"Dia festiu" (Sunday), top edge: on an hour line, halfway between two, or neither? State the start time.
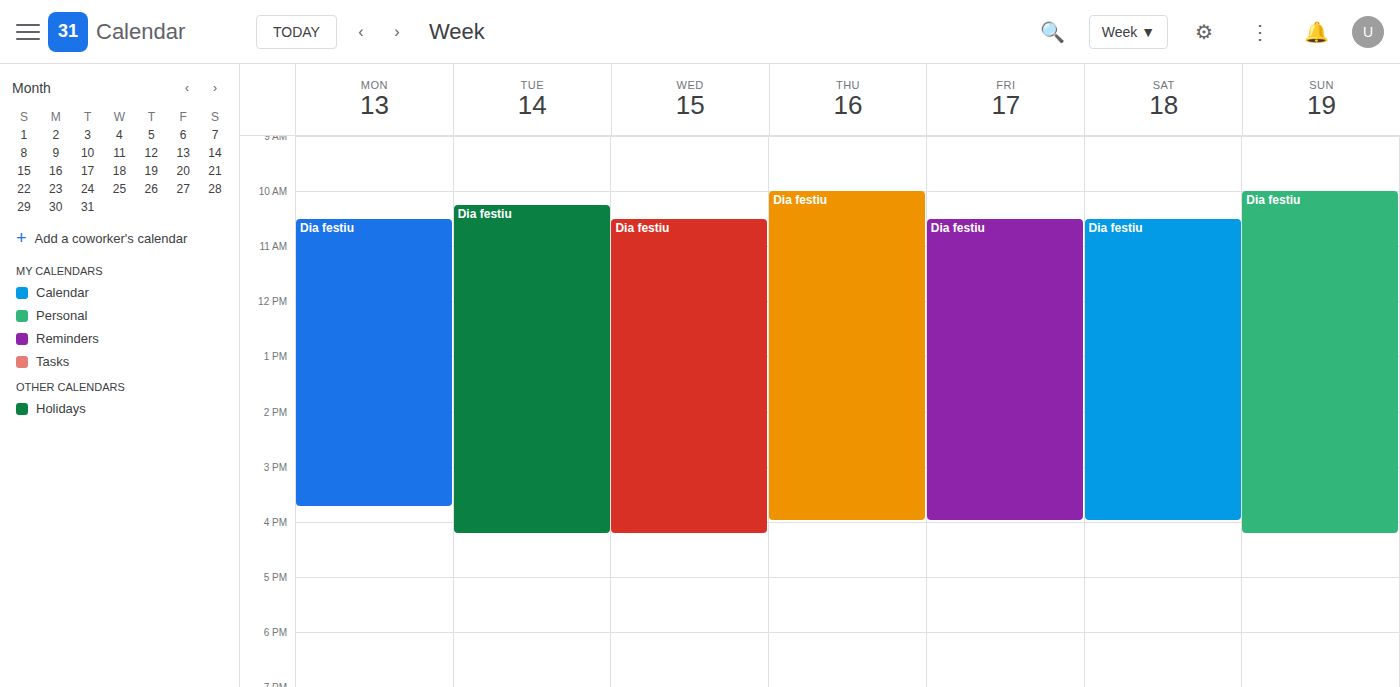
10:00 AM -- exactly on the 10 AM line.